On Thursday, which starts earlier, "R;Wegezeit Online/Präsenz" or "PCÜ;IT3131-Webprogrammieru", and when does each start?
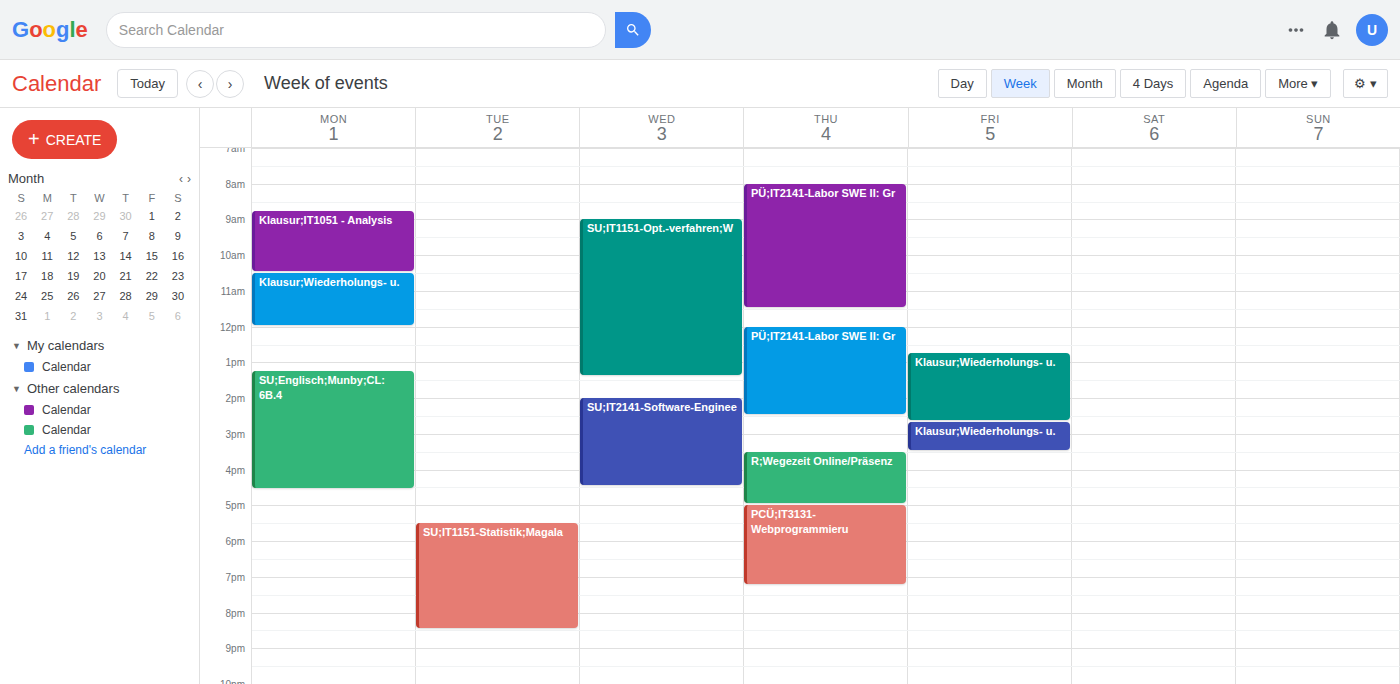
"R;Wegezeit Online/Präsenz" 3:30 PM; "PCÜ;IT3131-Webprogrammieru" 5:00 PM.